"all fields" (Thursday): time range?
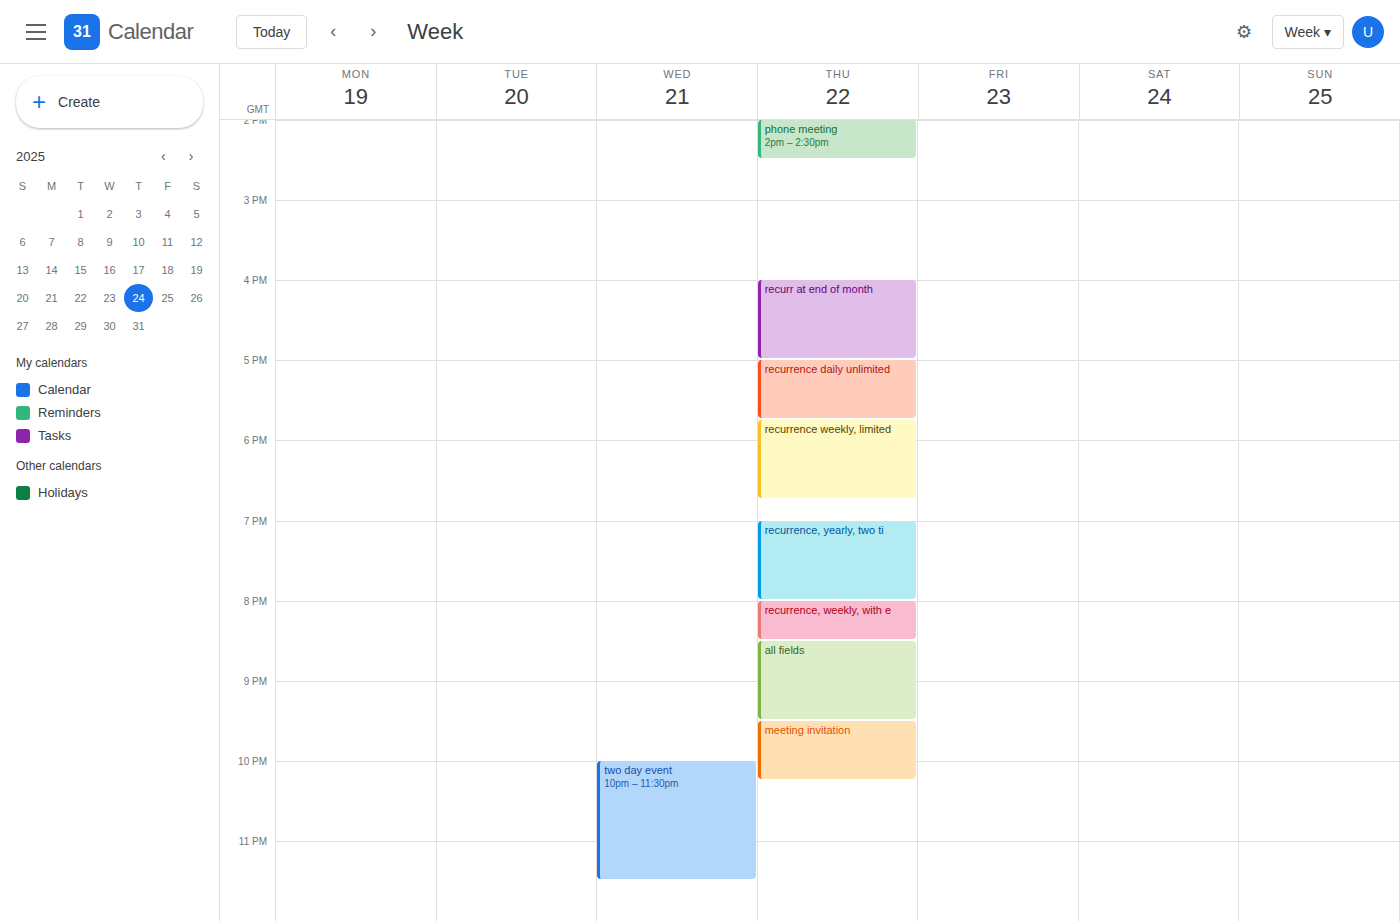
8:30 PM to 9:30 PM